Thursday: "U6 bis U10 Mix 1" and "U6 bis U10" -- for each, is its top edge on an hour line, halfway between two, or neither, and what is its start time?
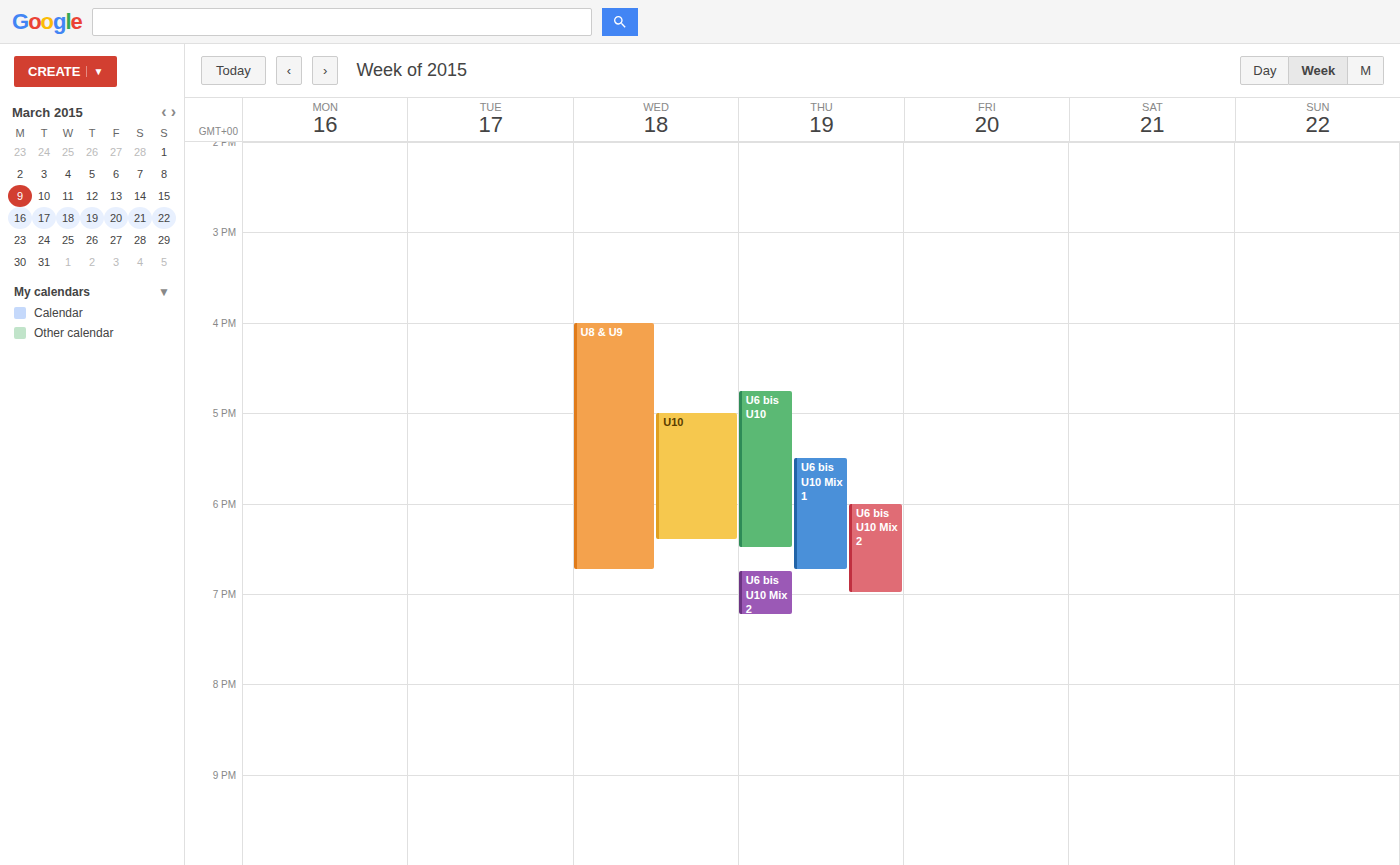
"U6 bis U10 Mix 1": 17:30, halfway between the 17:00 and 18:00 lines. "U6 bis U10": 16:45, neither: three quarters of the way from the 16:00 line to the 17:00 line.